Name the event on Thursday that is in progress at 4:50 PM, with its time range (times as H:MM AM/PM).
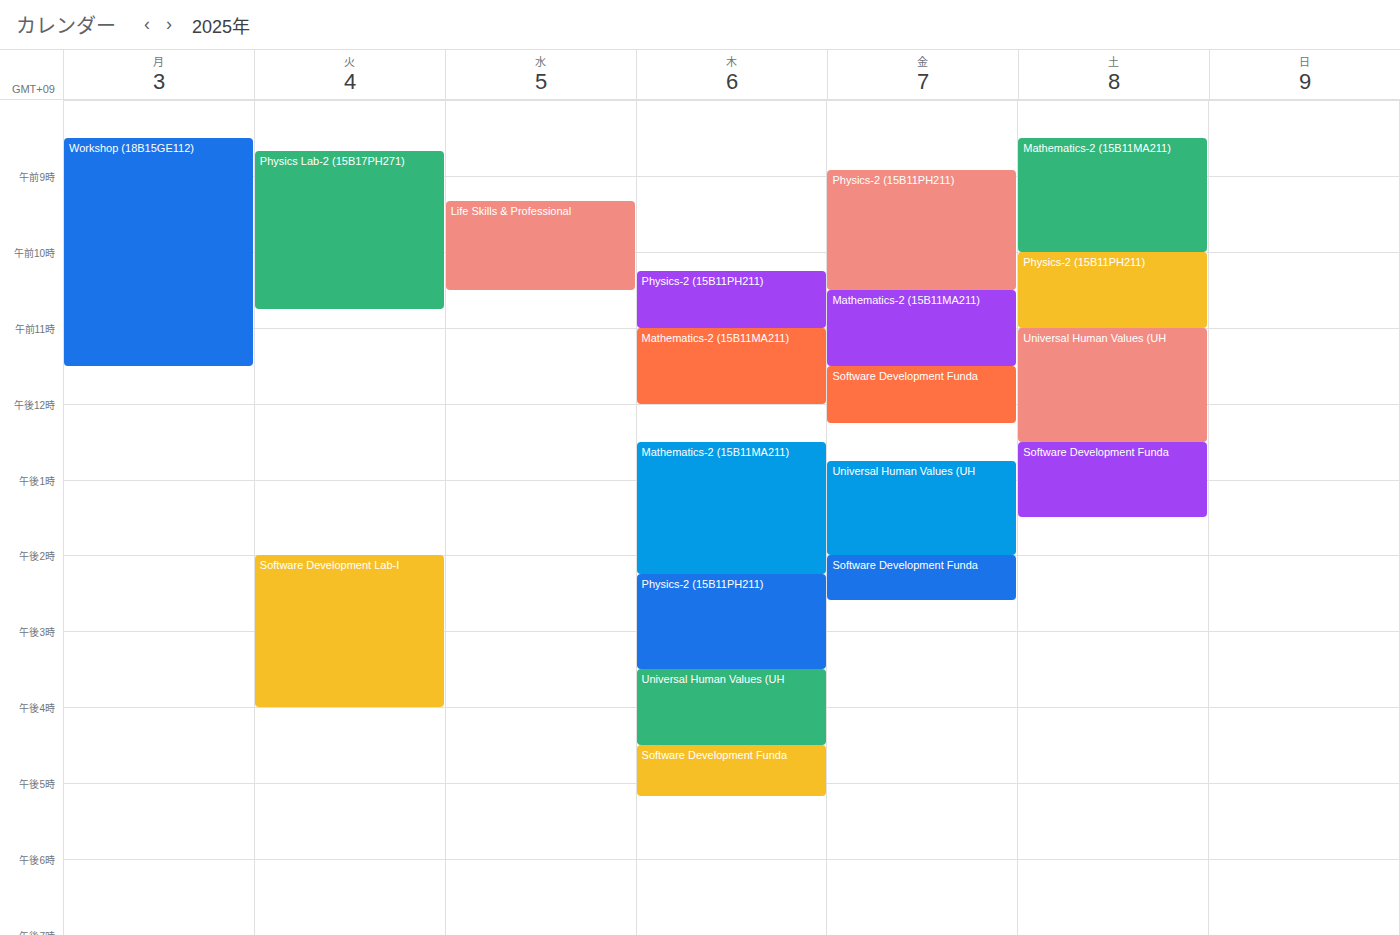
"Software Development Funda", 4:30 PM to 5:10 PM